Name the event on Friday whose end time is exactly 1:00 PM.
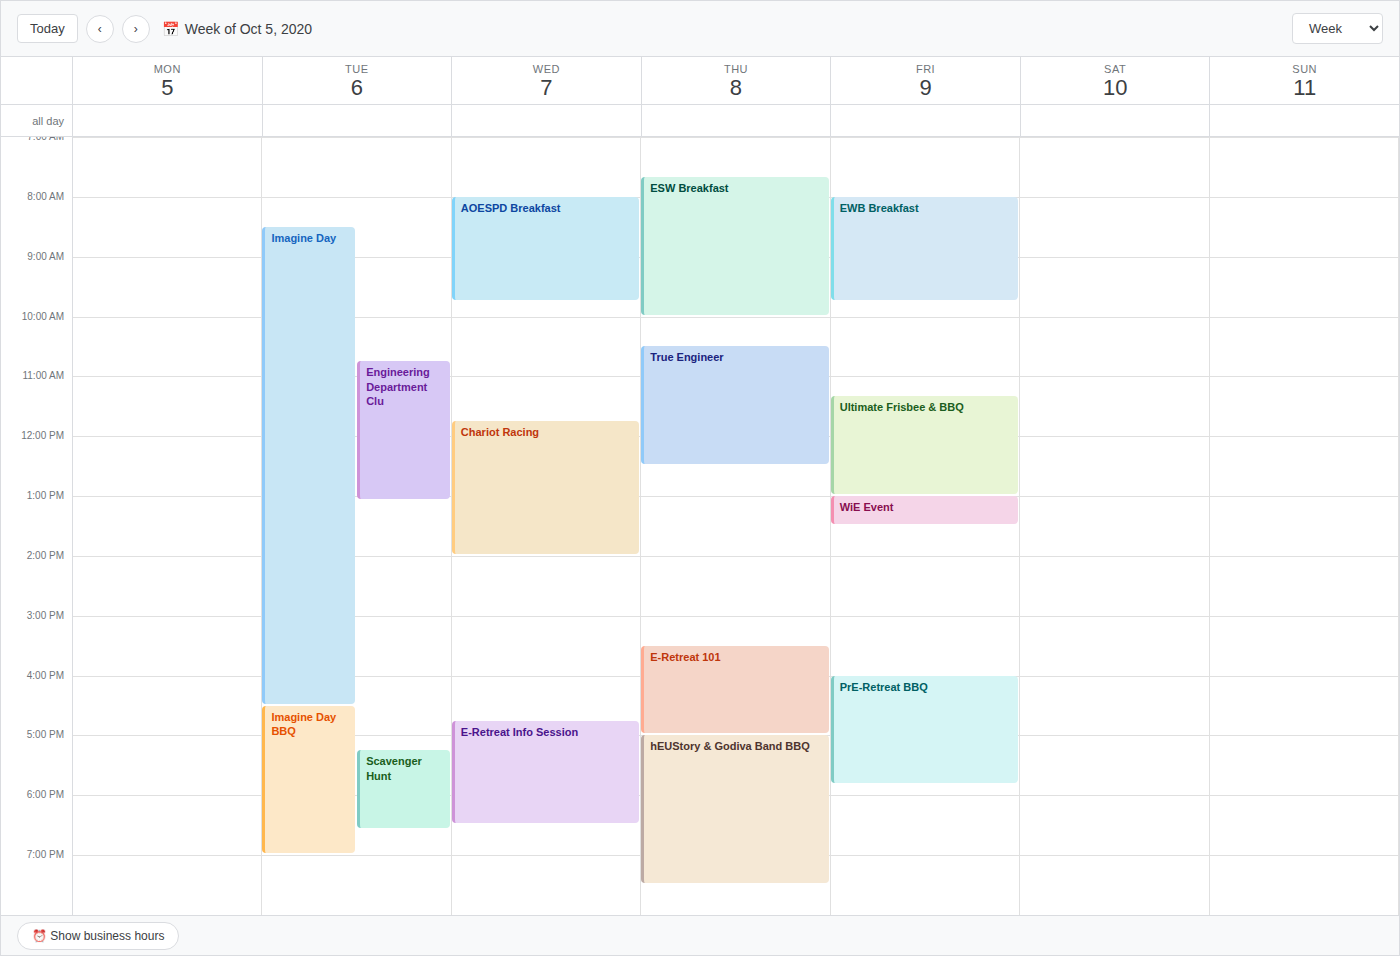
"Ultimate Frisbee & BBQ"